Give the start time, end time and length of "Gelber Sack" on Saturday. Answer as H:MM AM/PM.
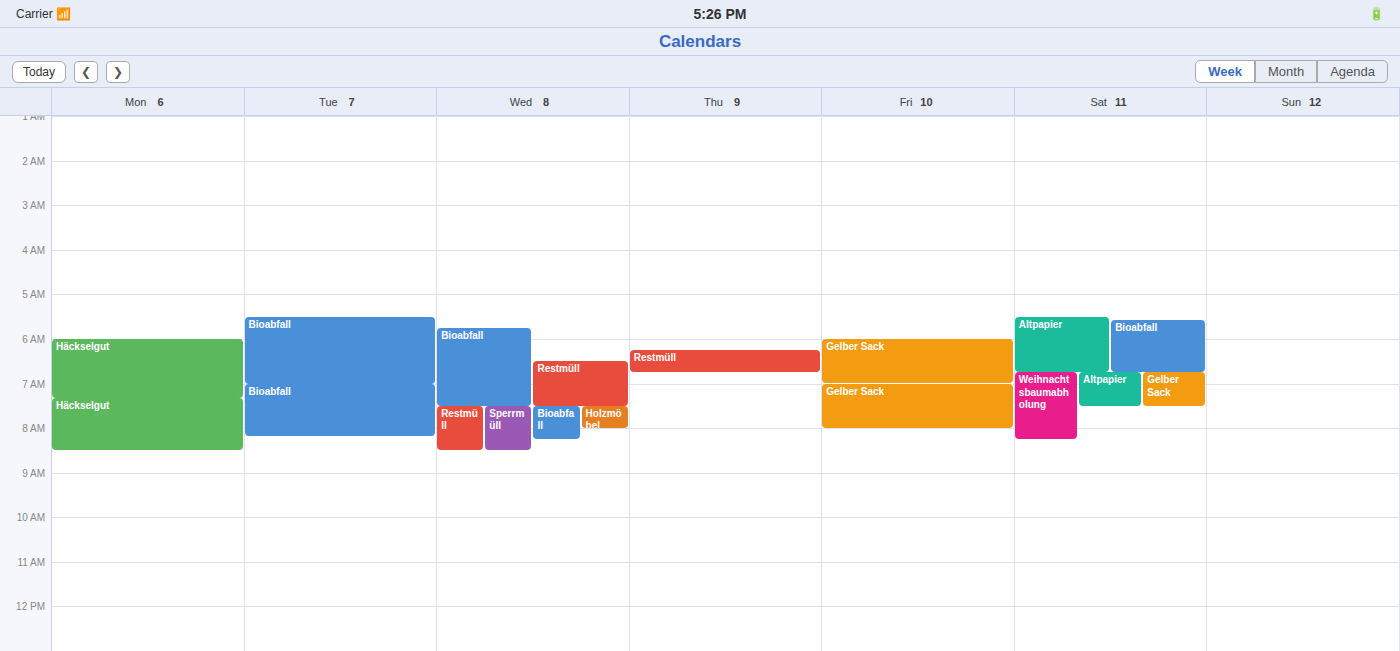
6:45 AM to 7:30 AM, 45 minutes